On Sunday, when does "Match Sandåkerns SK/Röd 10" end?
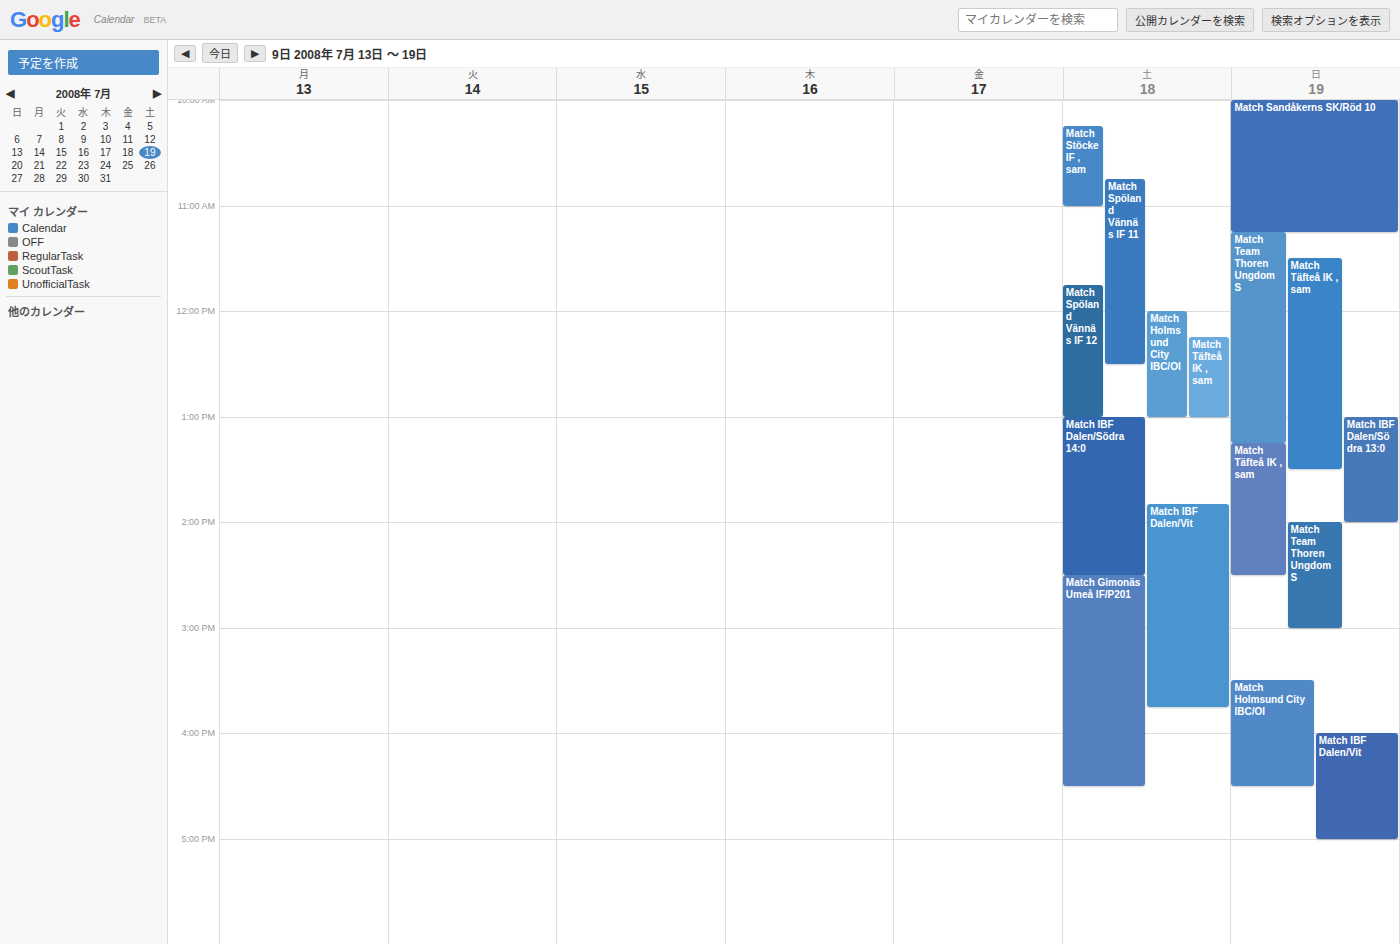
11:15 AM